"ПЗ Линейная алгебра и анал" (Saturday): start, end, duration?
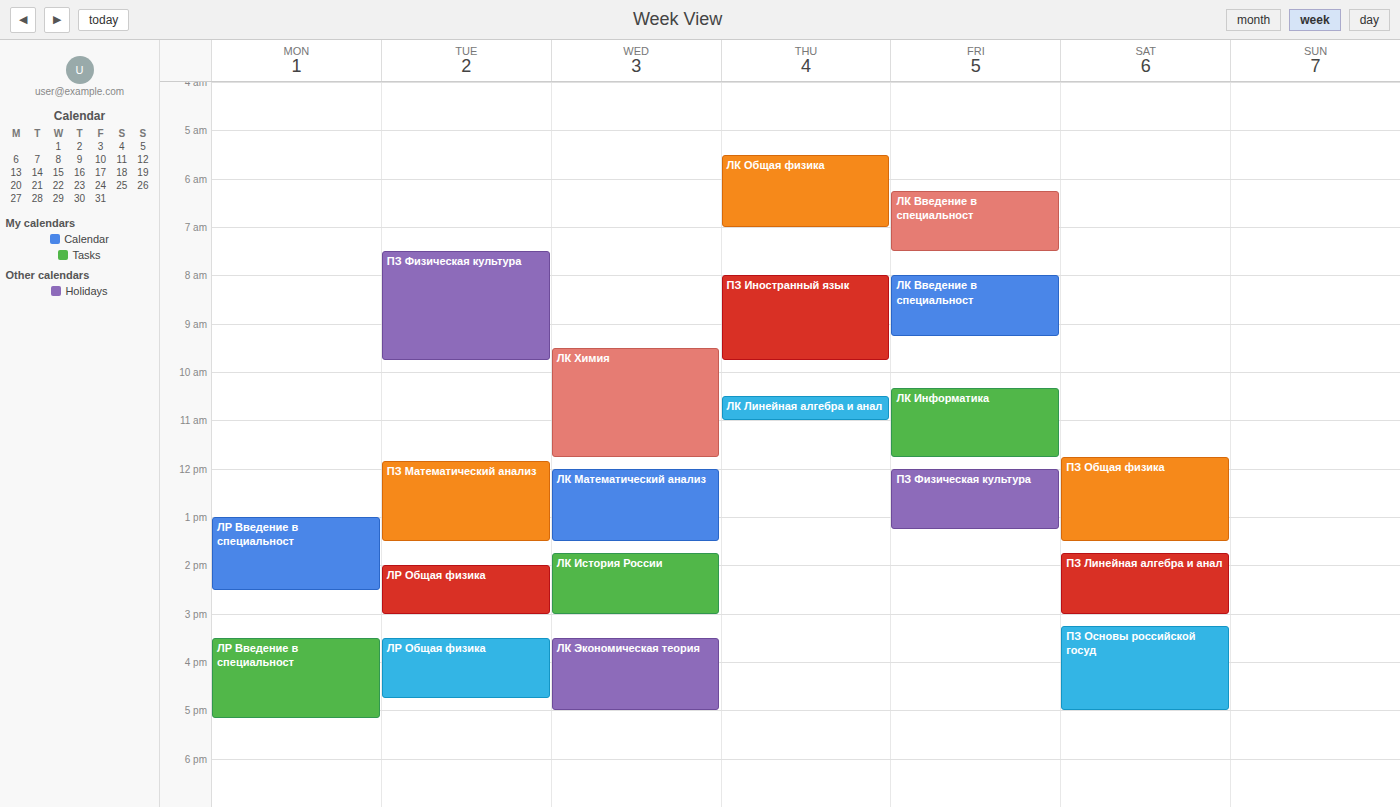
1:45 PM to 3:00 PM, 1 hour 15 minutes